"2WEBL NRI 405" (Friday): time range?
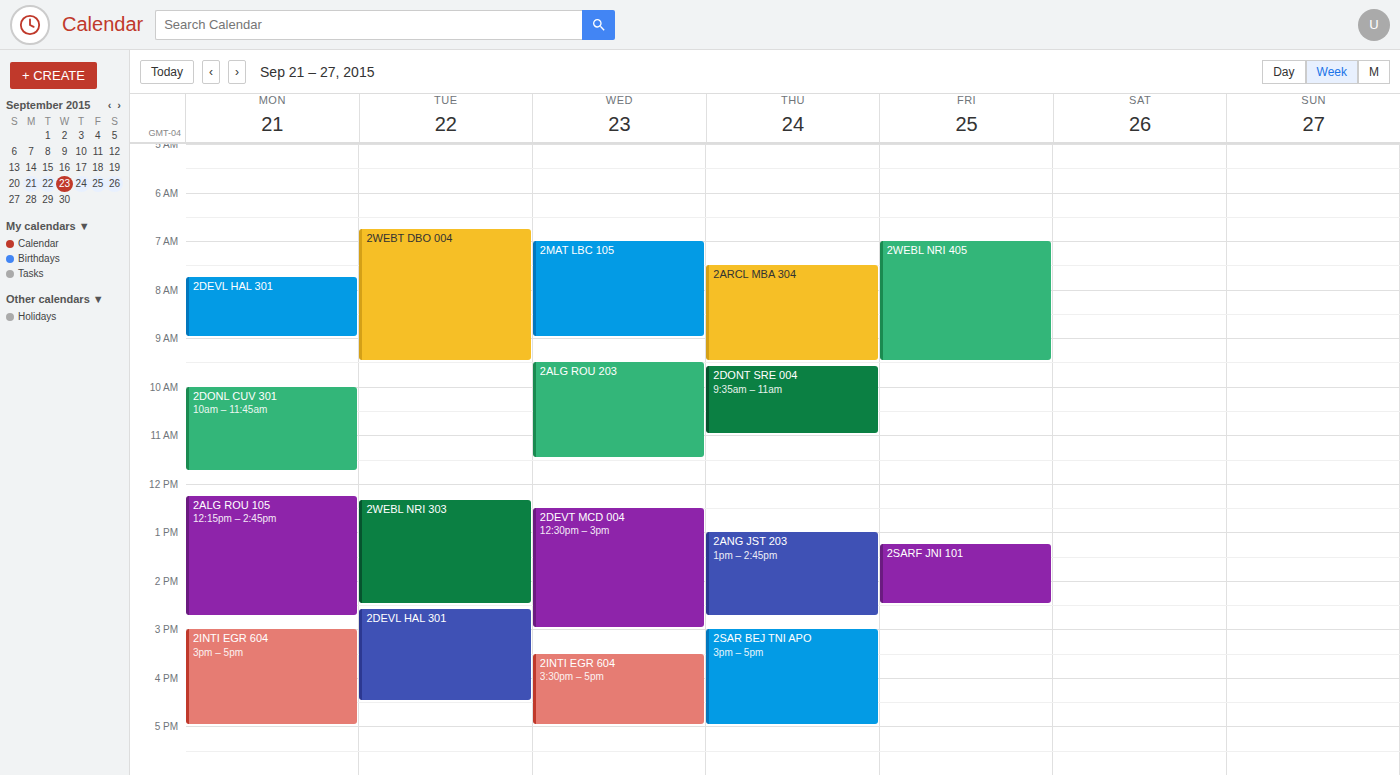
7:00 AM to 9:30 AM